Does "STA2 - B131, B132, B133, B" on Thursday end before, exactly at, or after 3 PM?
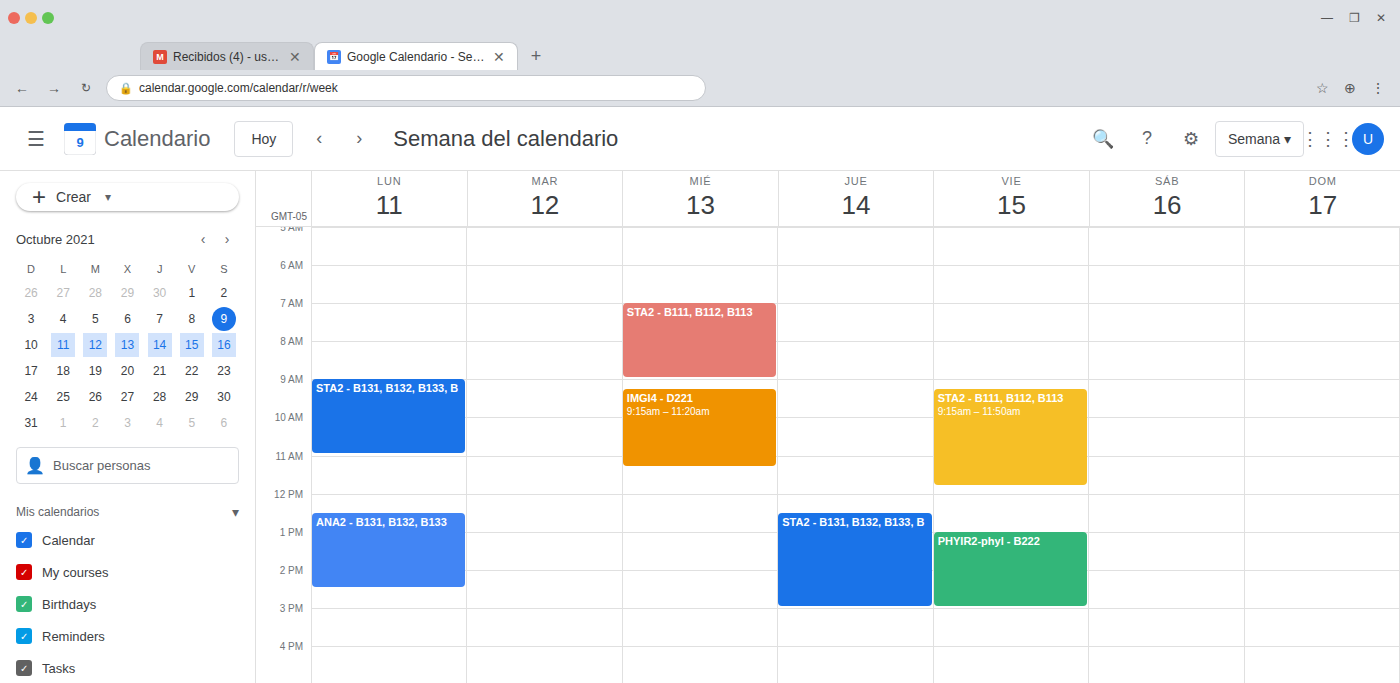
3:00 PM -- exactly at 3 PM, on the 3 PM line.